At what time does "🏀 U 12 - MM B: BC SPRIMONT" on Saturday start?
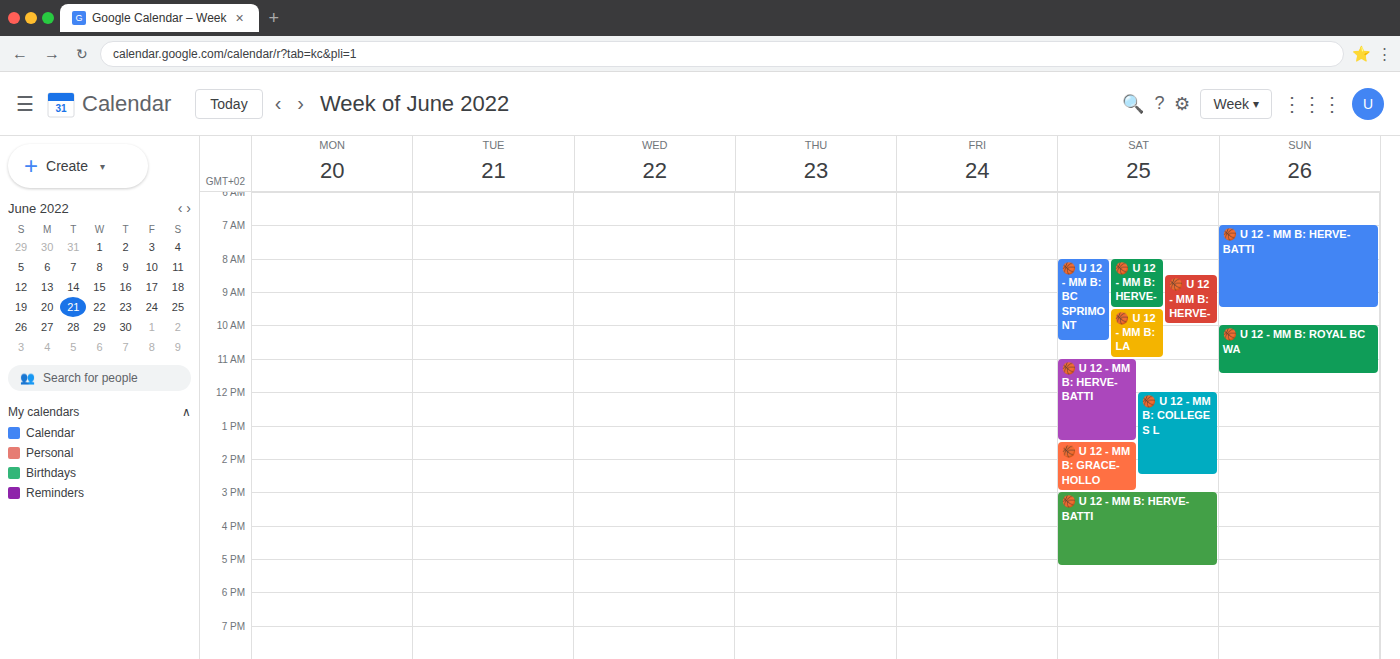
08:00